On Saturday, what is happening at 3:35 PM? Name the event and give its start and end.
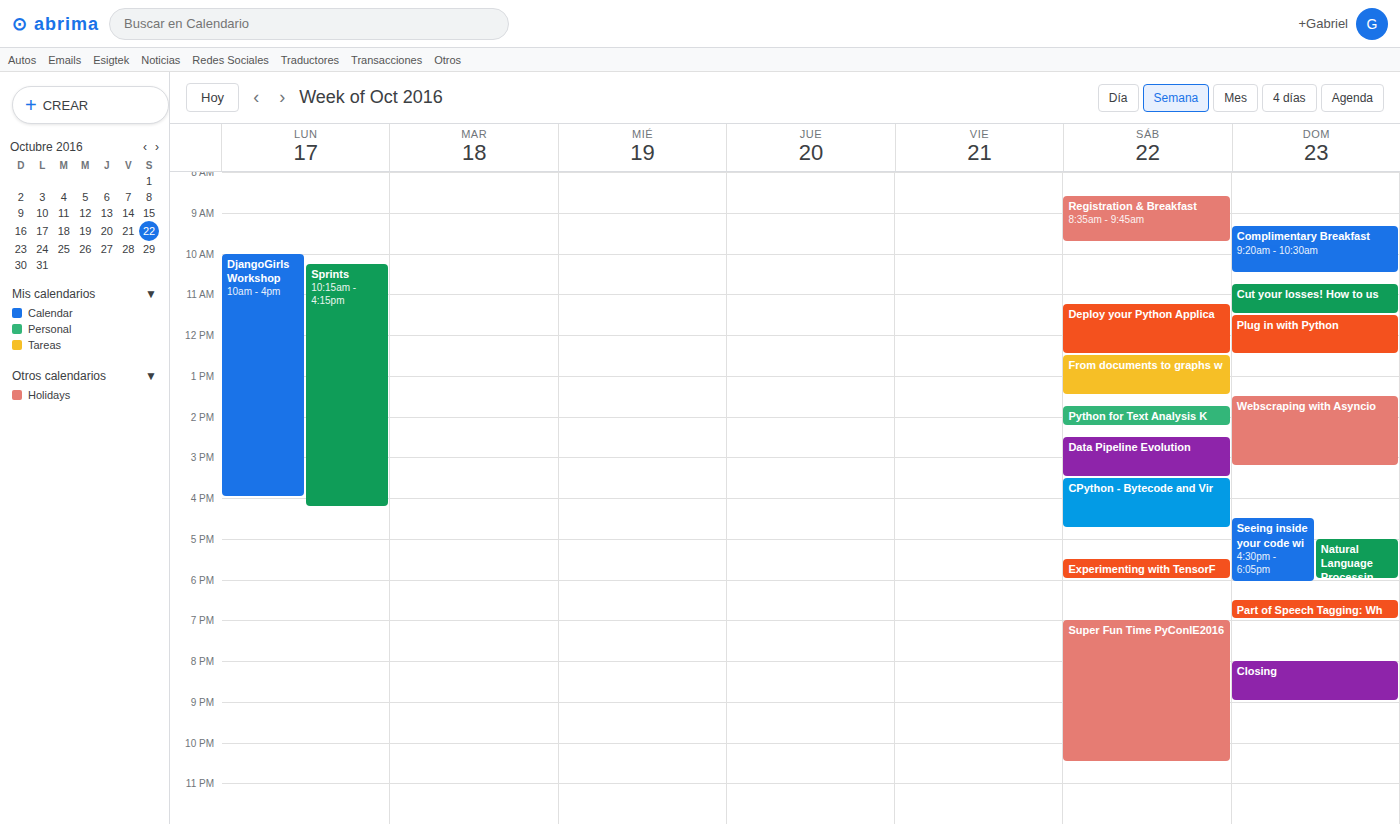
"CPython - Bytecode and Vir", 3:30 PM to 4:45 PM